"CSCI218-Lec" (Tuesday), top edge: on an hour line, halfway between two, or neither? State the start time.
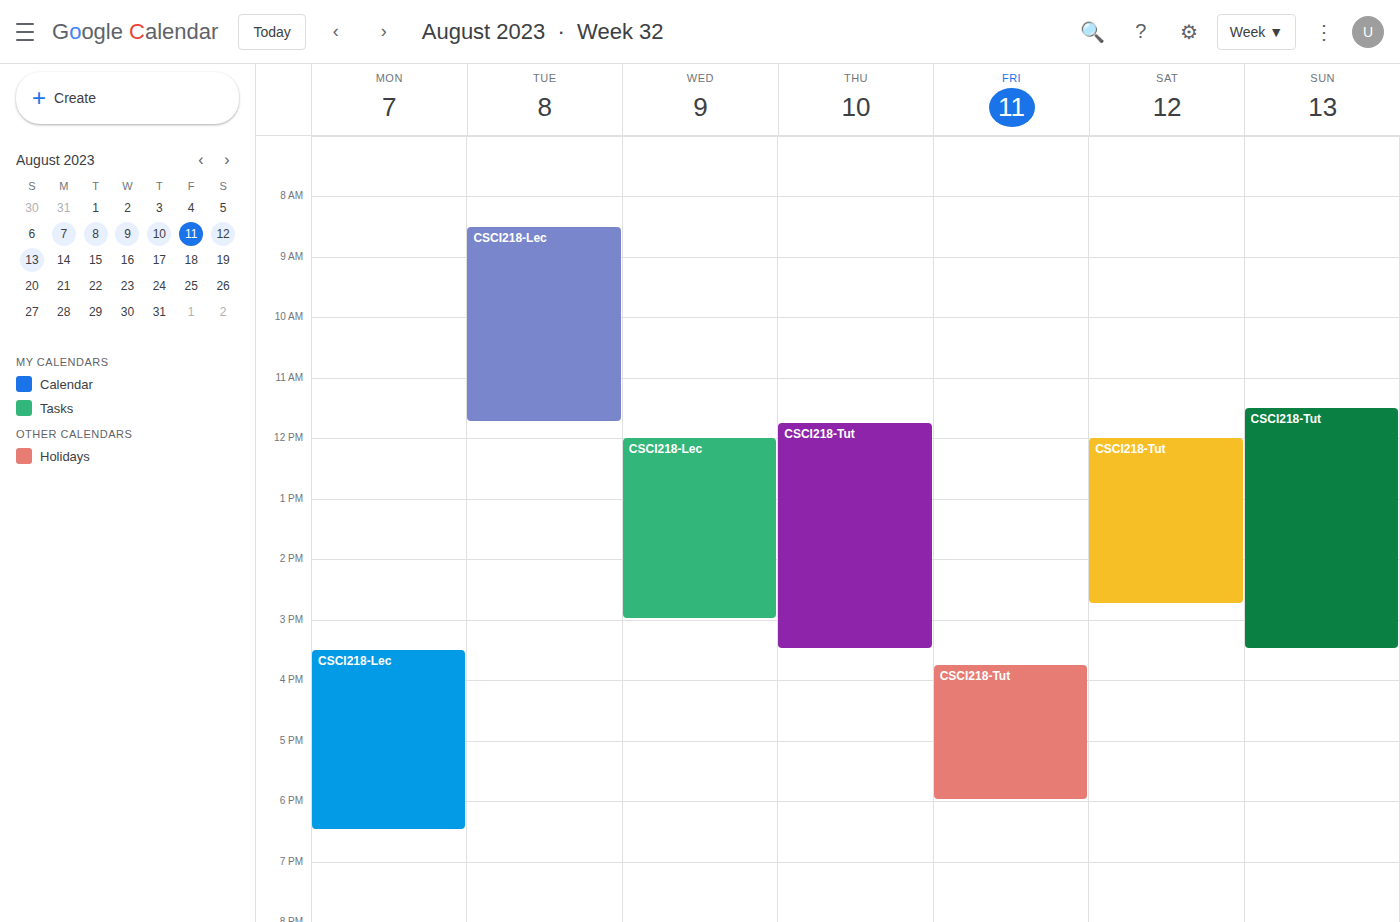
8:30 AM -- halfway between the 8 AM and 9 AM lines.